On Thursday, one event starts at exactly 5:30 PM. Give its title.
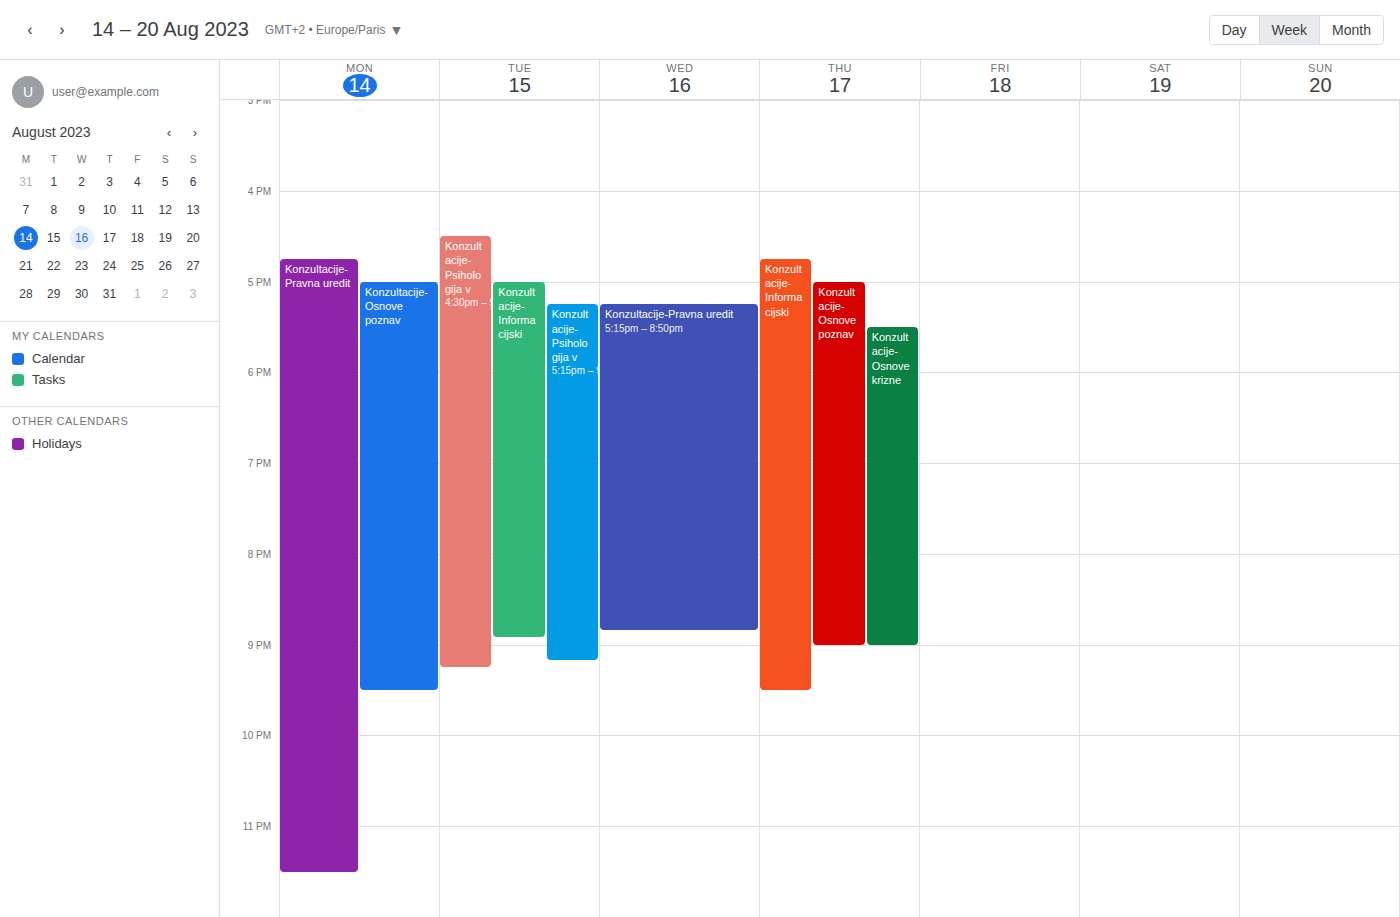
"Konzultacije-Osnove krizne"